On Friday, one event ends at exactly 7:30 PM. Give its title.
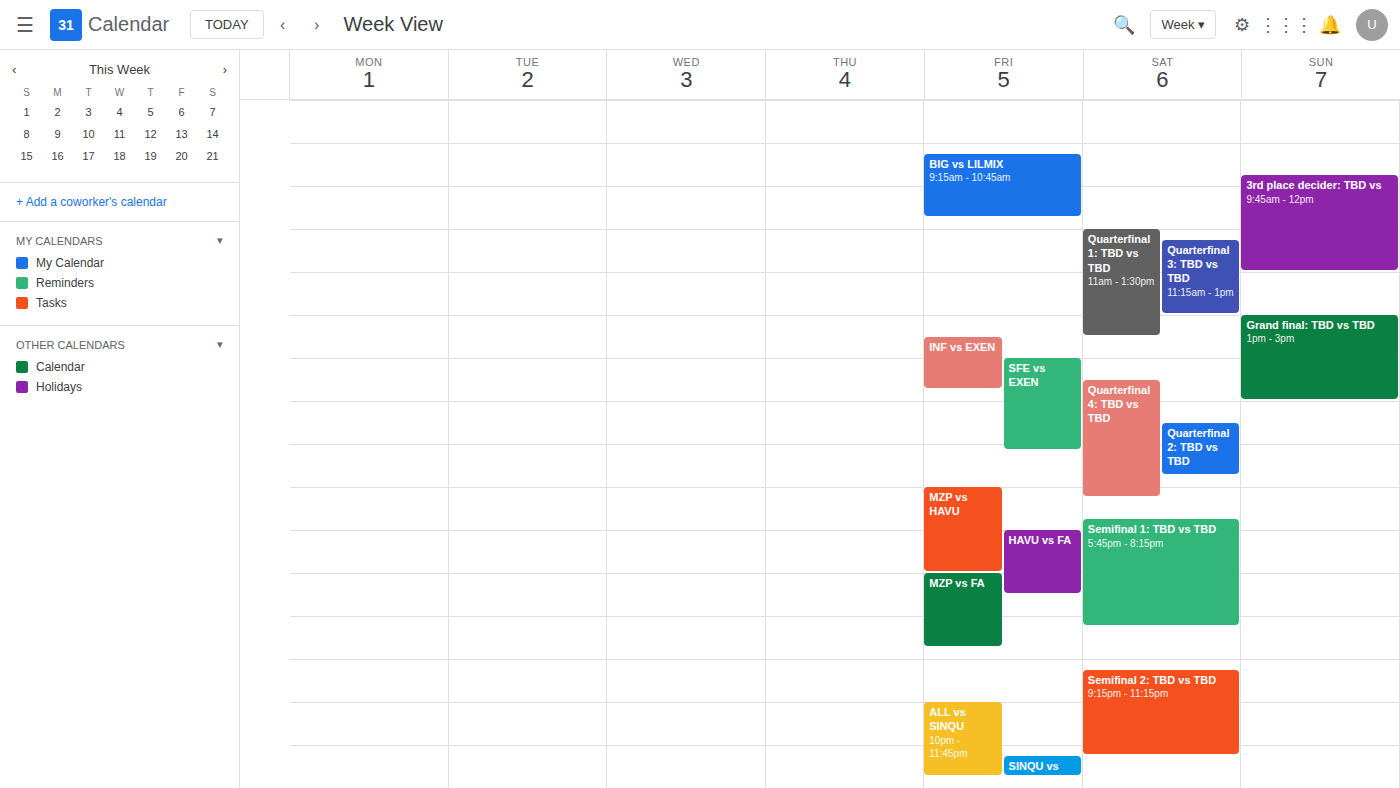
"HAVU vs FA"